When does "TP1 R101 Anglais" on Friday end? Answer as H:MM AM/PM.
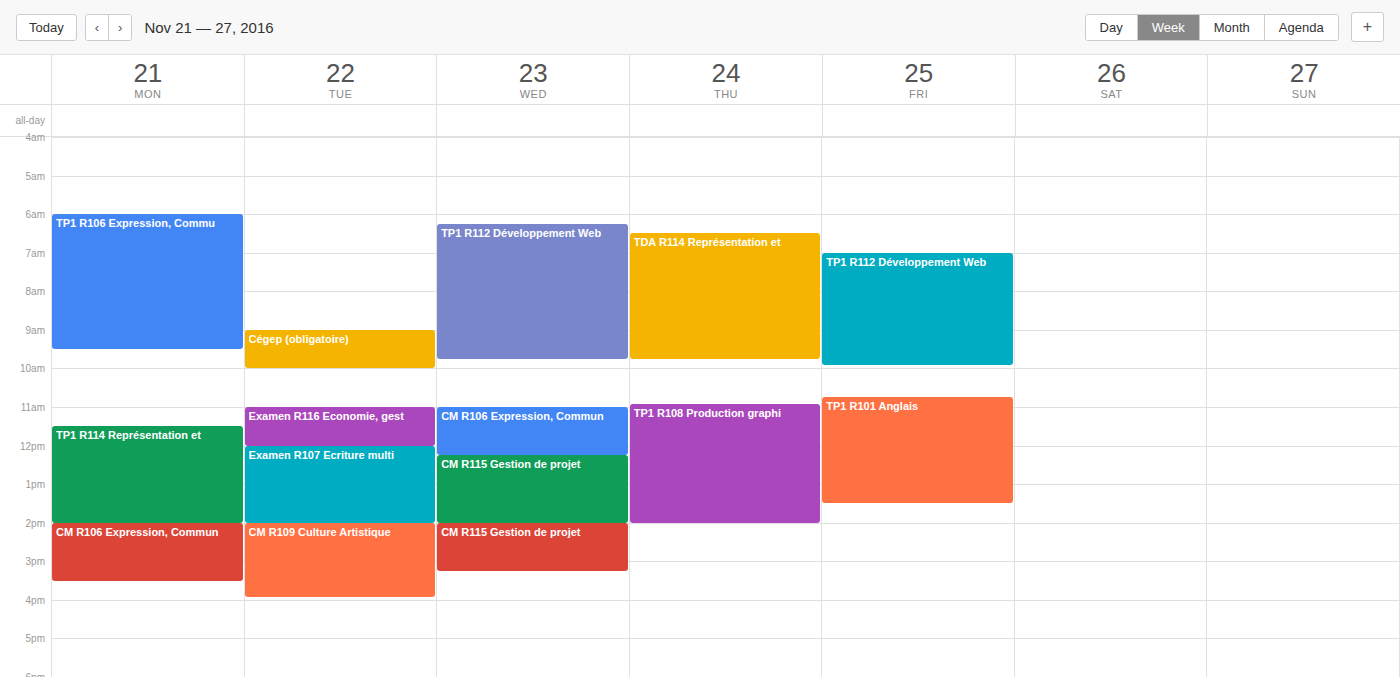
1:30 PM